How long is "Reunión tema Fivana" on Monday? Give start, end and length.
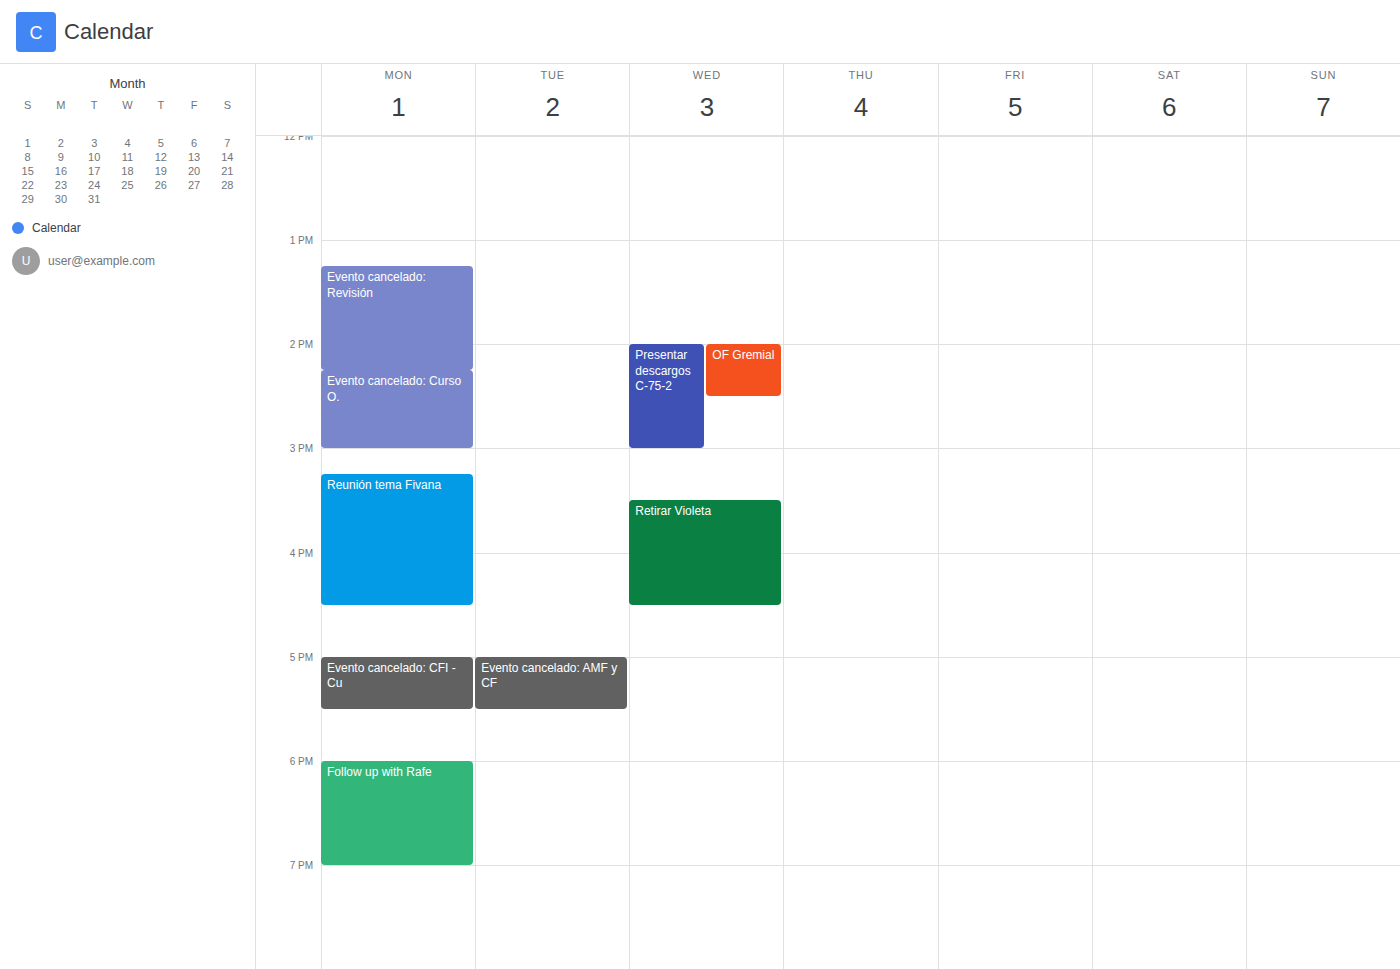
3:15 PM to 4:30 PM, 1 hour 15 minutes